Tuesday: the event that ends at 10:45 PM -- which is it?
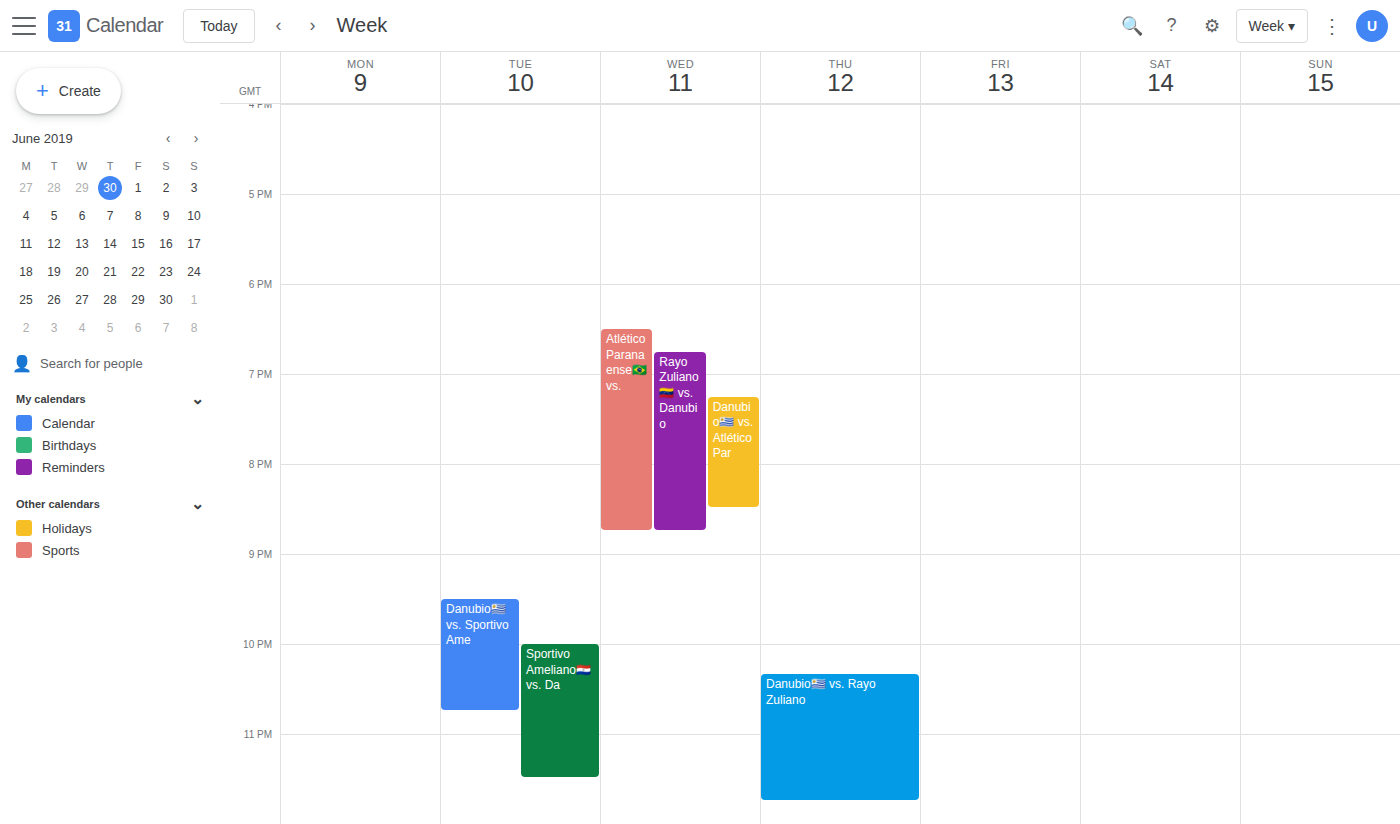
"Danubio🇺🇾 vs. Sportivo Ame"